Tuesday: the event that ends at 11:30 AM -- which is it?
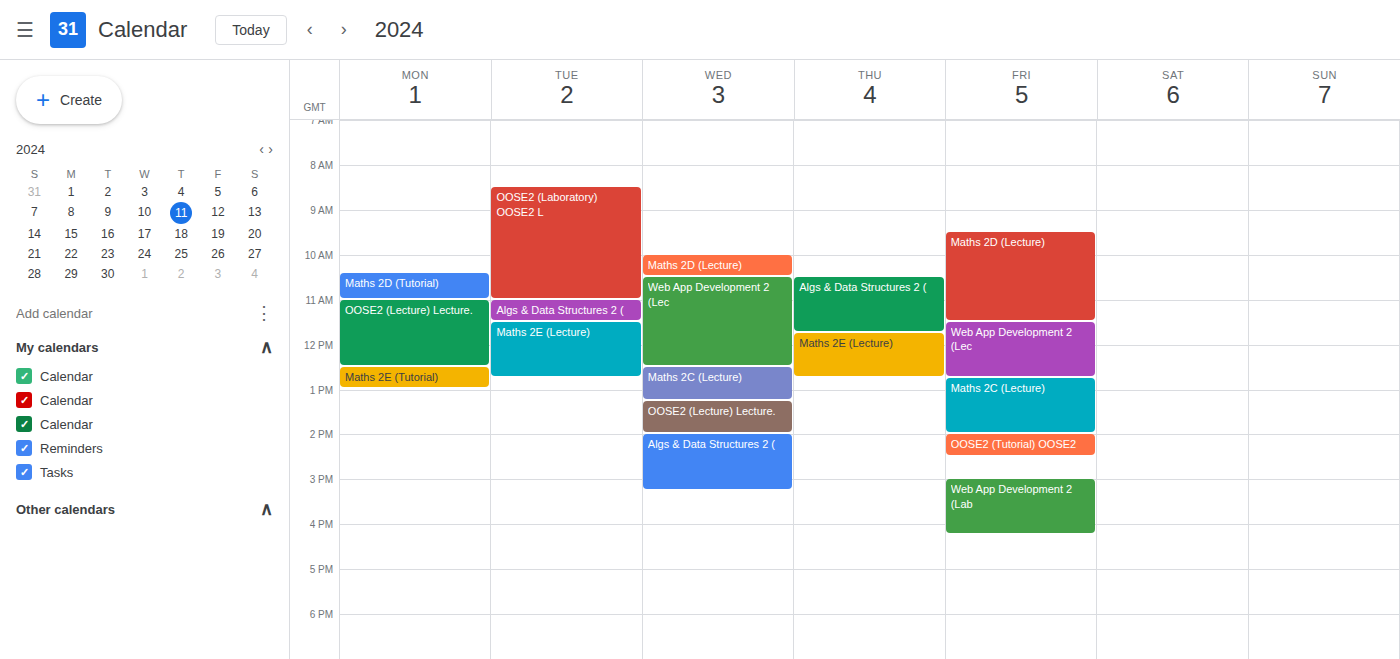
"Algs & Data Structures 2 ("